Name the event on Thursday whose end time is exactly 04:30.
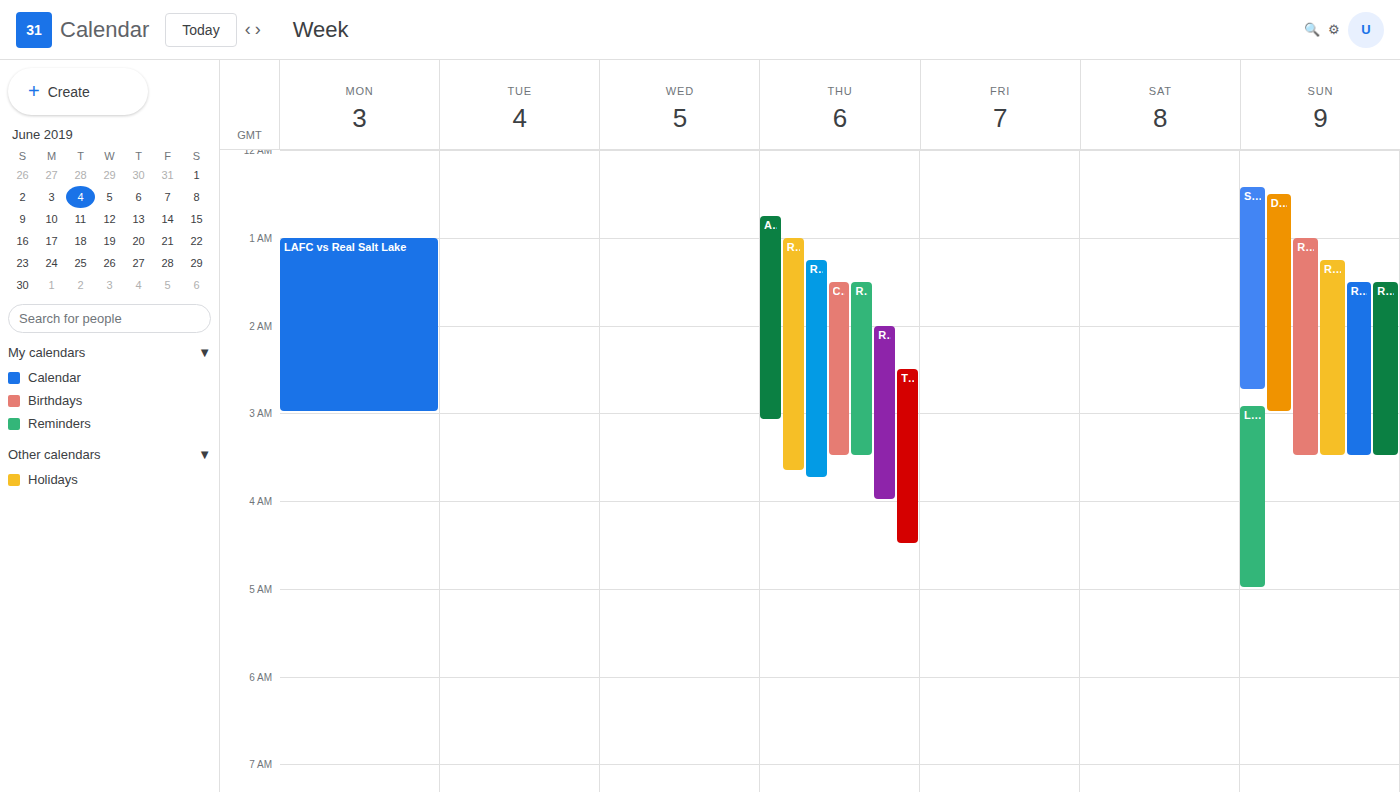
"Timbers vs Real Salt Lake"